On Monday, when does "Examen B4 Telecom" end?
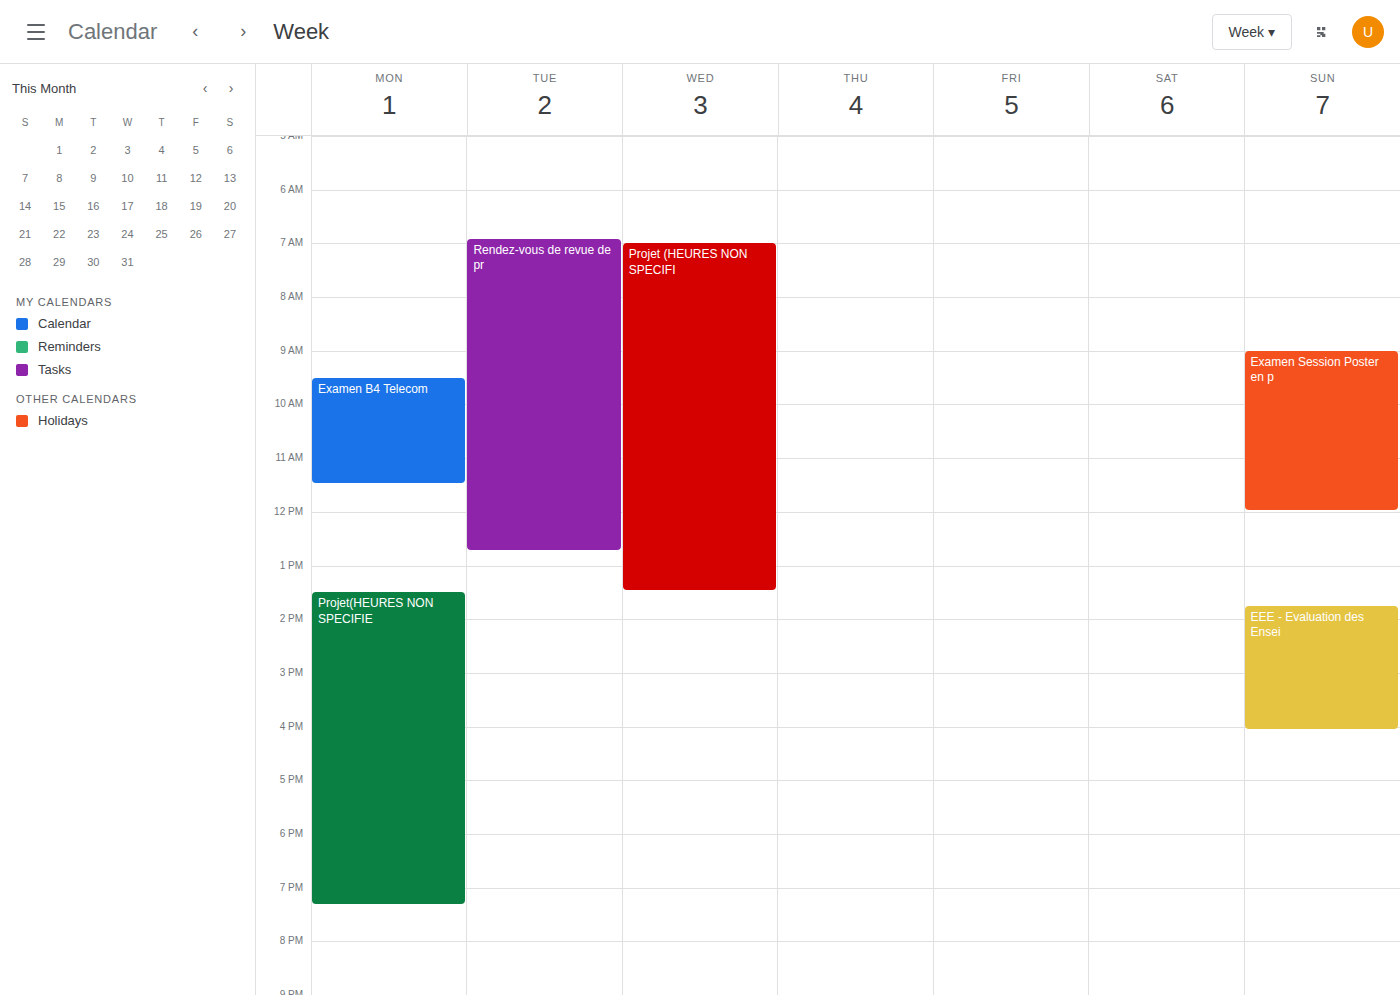
11:30 AM